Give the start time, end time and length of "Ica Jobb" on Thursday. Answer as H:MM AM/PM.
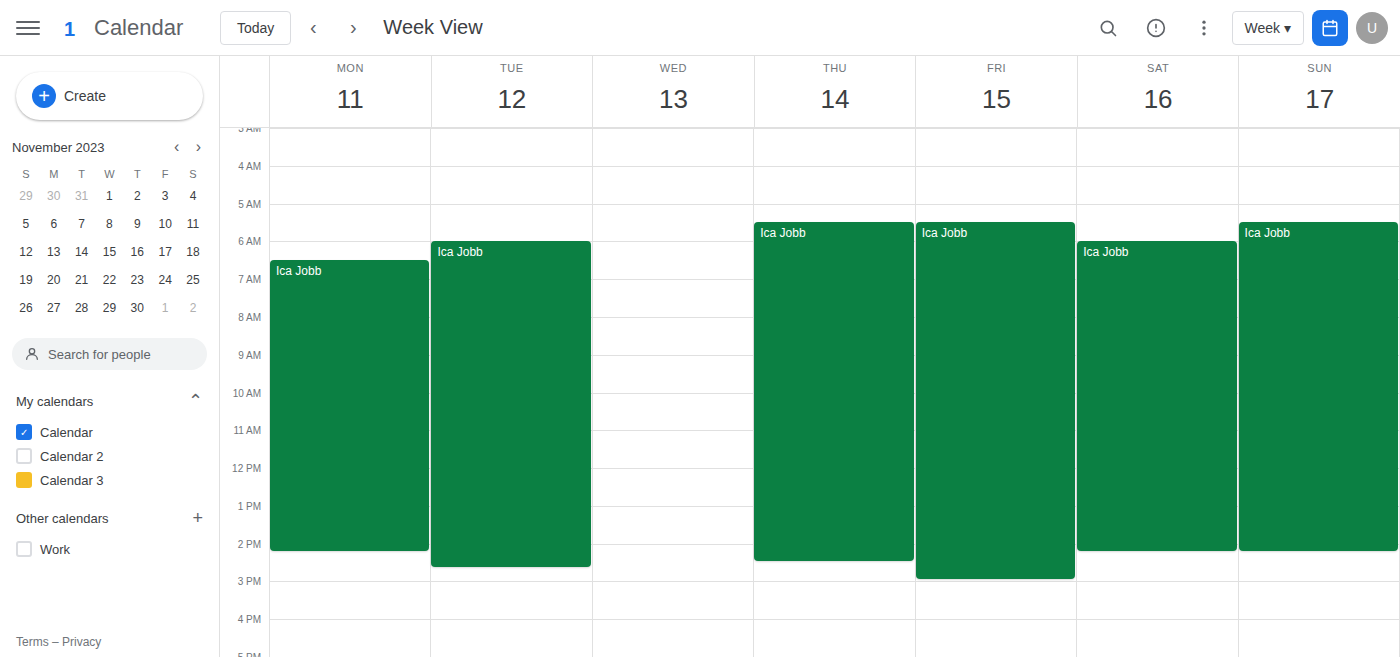
5:30 AM to 2:30 PM, 9 hours